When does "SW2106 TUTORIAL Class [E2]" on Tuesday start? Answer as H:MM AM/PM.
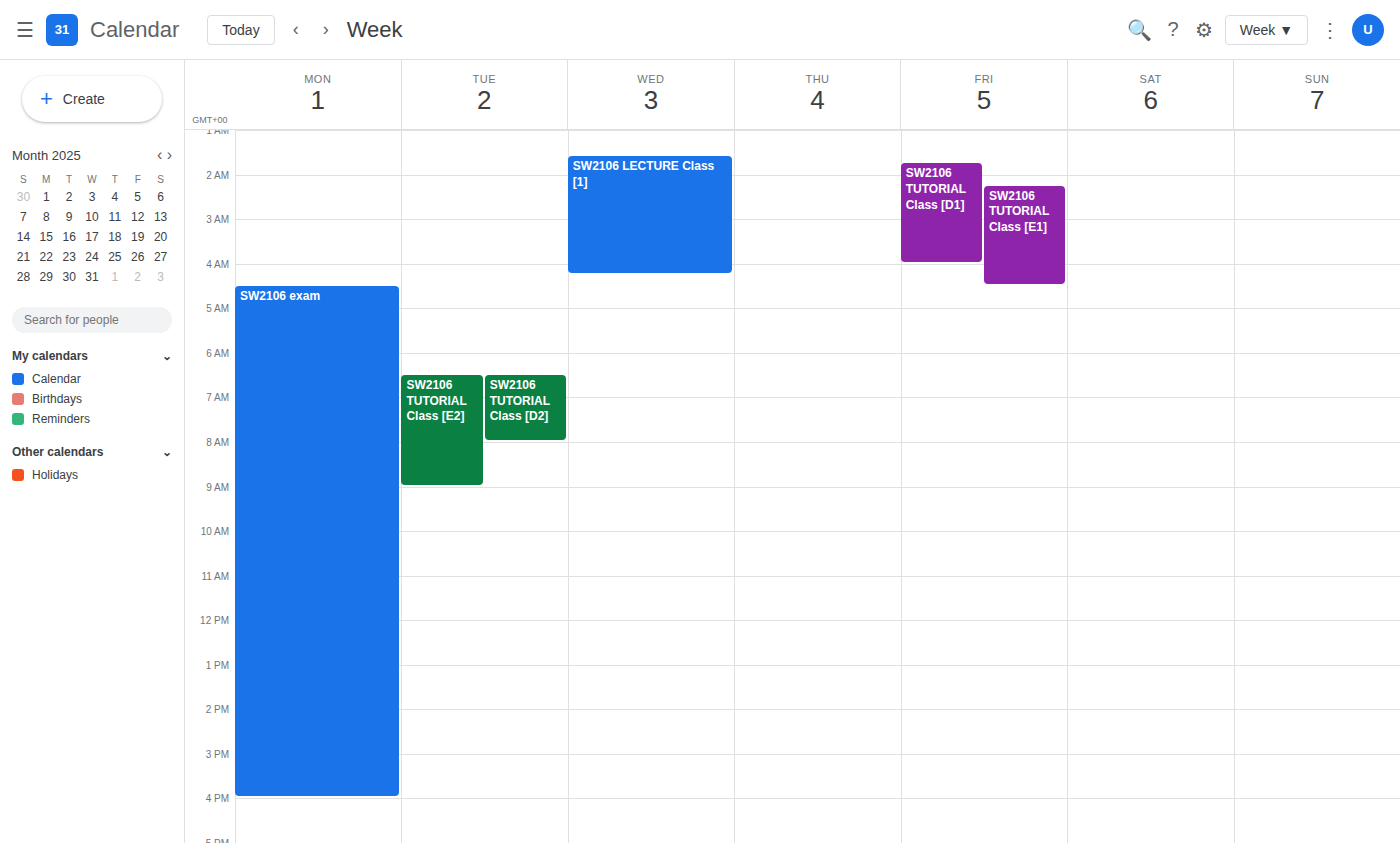
6:30 AM